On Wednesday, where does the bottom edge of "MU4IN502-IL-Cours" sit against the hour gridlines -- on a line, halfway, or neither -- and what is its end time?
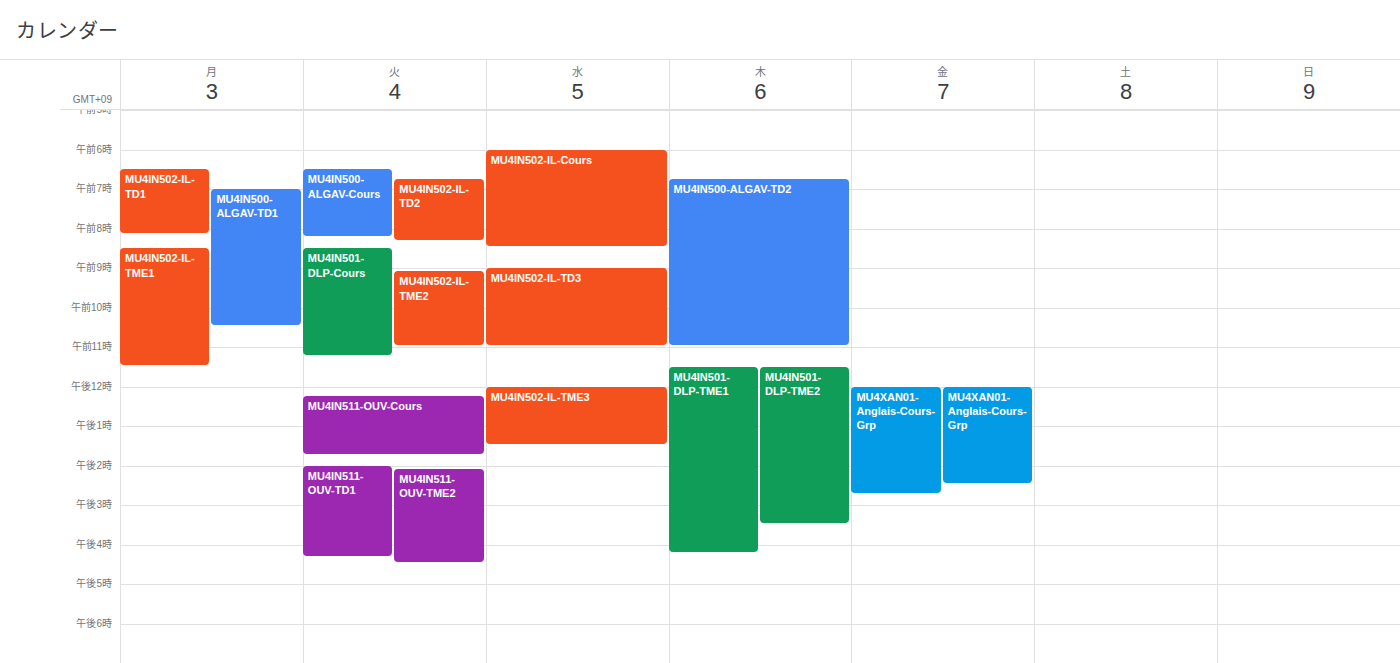
8:30 AM -- halfway between the 8 AM and 9 AM lines.